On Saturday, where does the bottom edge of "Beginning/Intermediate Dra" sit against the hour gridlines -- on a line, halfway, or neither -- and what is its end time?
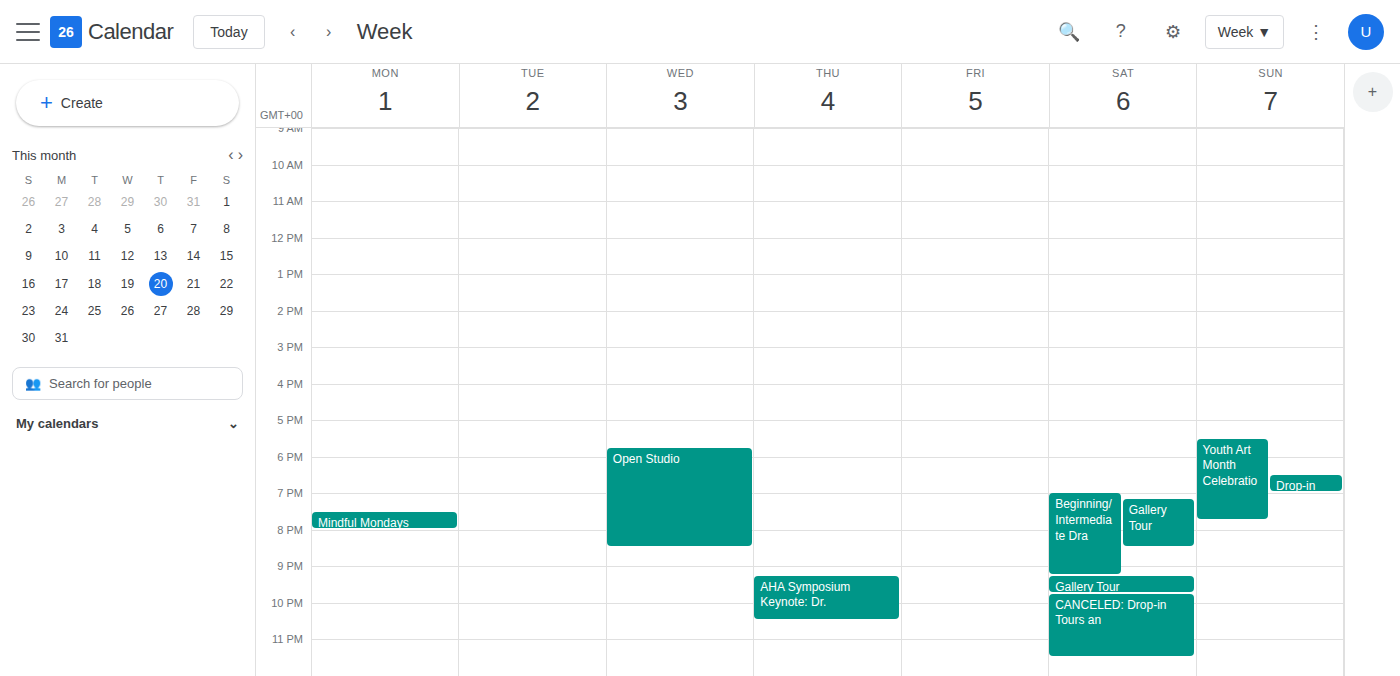
9:15 PM -- neither: a quarter of the way from the 9 PM line to the 10 PM line.